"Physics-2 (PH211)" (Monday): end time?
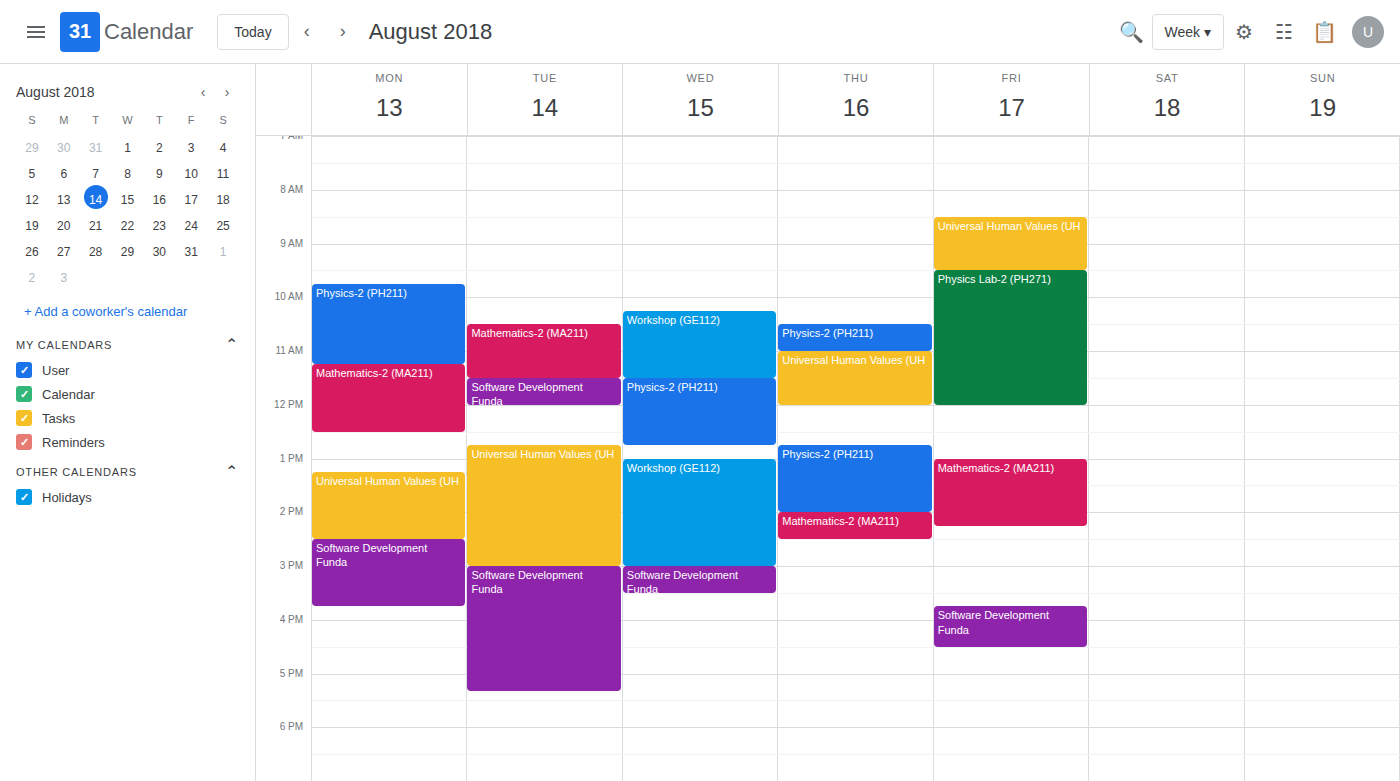
11:15 AM